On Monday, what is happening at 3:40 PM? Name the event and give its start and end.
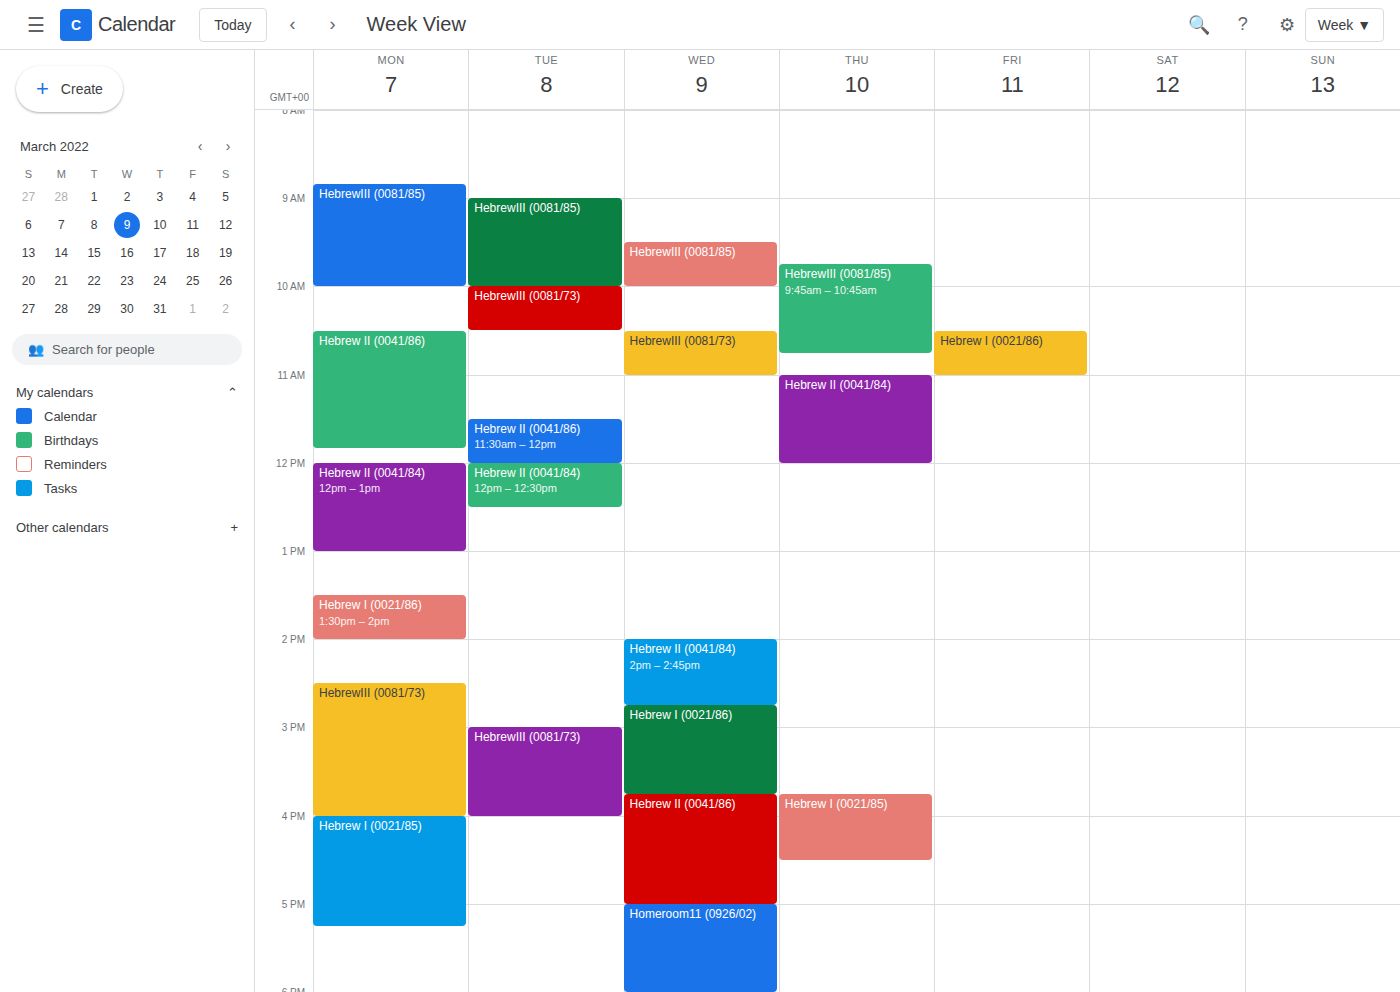
"HebrewIII (0081/73)", 2:30 PM to 4:00 PM